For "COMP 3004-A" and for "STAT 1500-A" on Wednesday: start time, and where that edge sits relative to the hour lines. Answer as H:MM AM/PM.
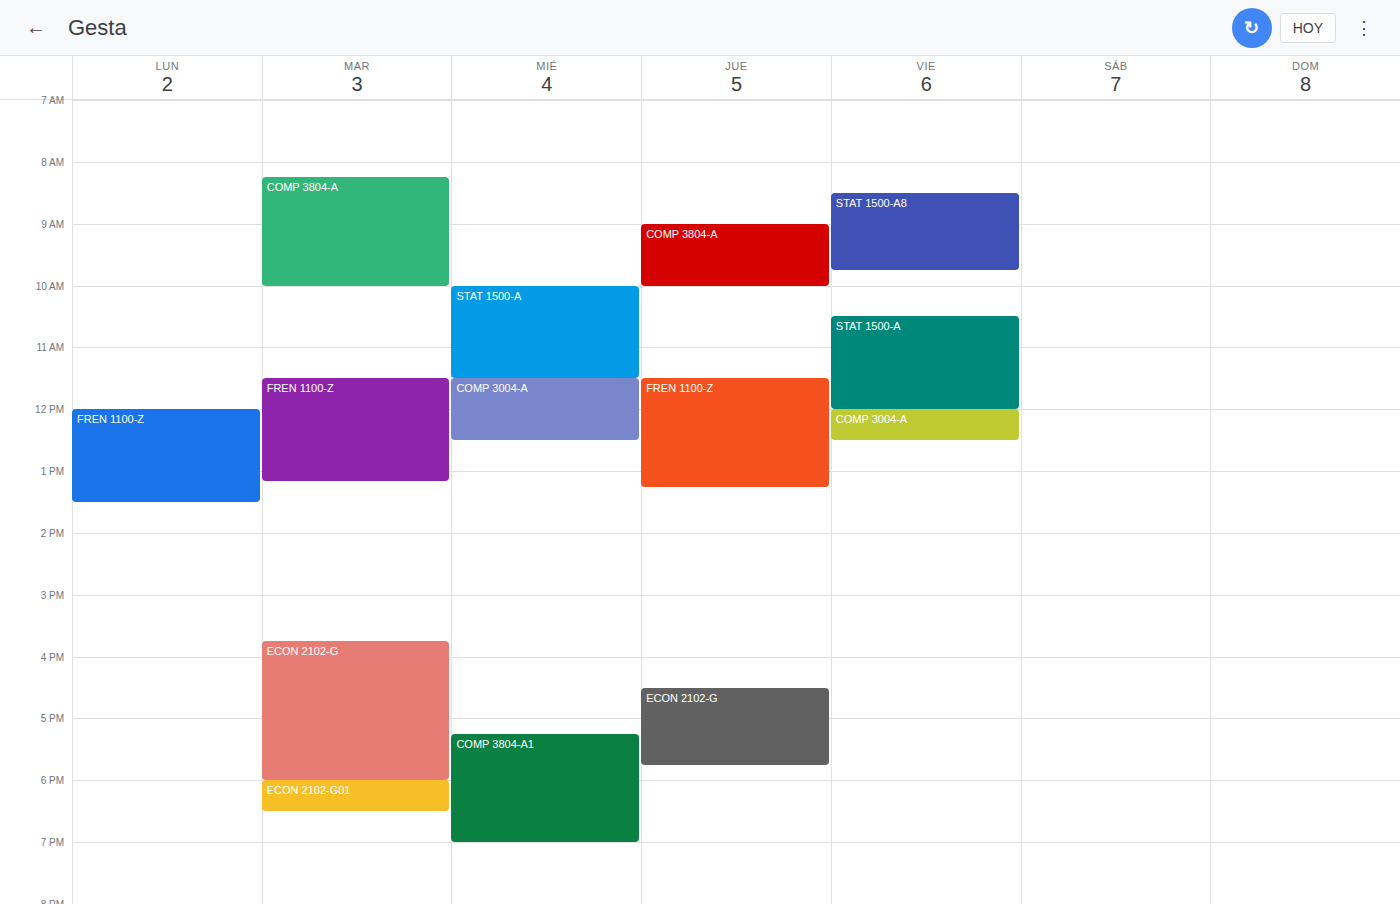
"COMP 3004-A": 11:30 AM, halfway between the 11 AM and 12 PM lines. "STAT 1500-A": 10:00 AM, exactly on the 10 AM line.